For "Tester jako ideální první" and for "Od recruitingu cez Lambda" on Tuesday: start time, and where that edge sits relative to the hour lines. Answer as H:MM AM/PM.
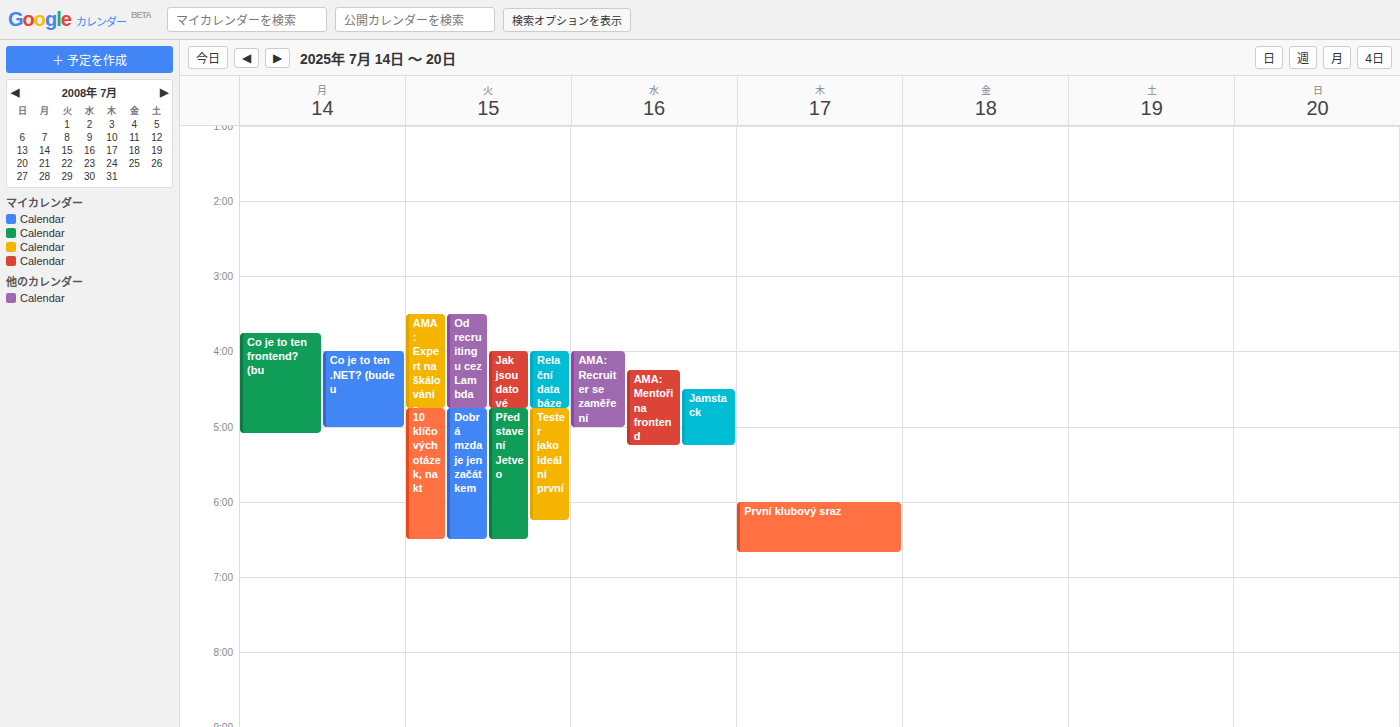
"Tester jako ideální první": 4:45 PM, neither: three quarters of the way from the 4 PM line to the 5 PM line. "Od recruitingu cez Lambda": 3:30 PM, halfway between the 3 PM and 4 PM lines.